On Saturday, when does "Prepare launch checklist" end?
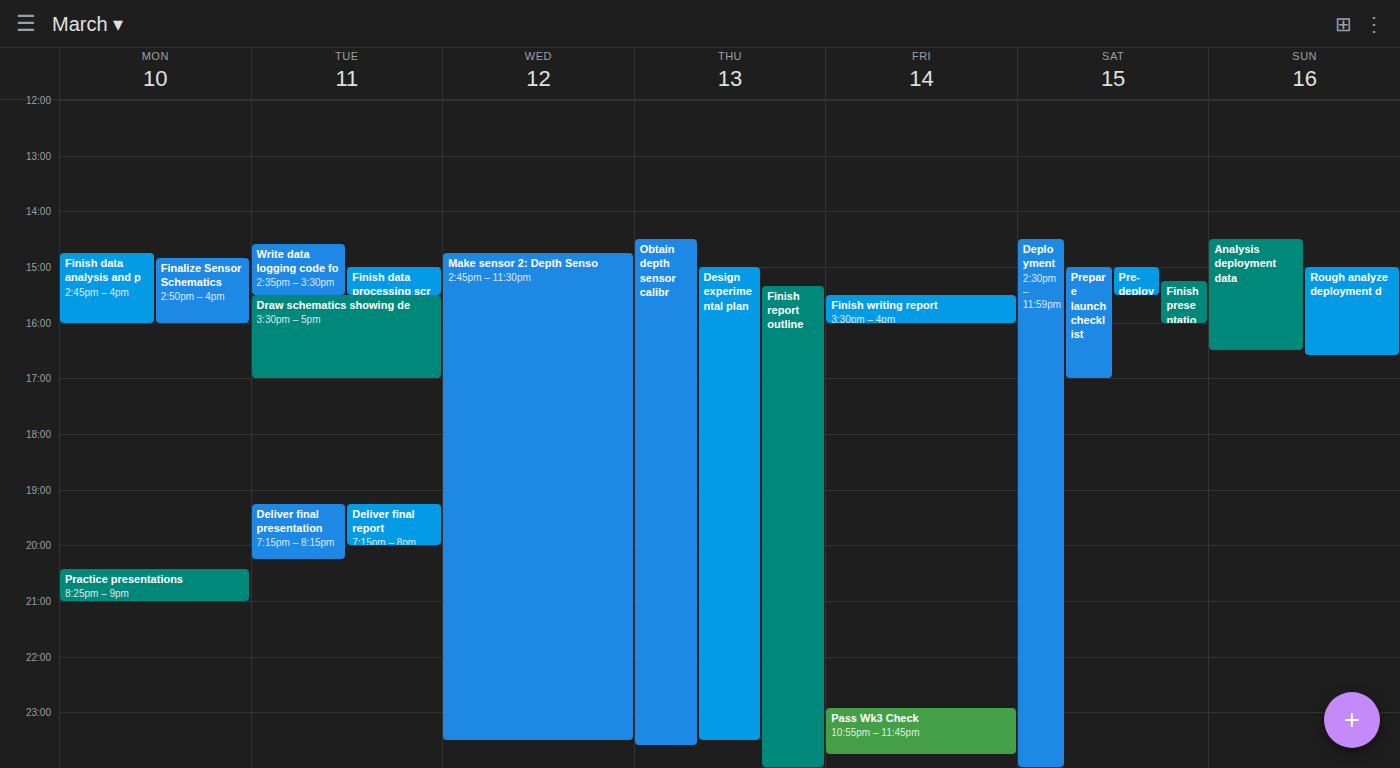
5:00 PM